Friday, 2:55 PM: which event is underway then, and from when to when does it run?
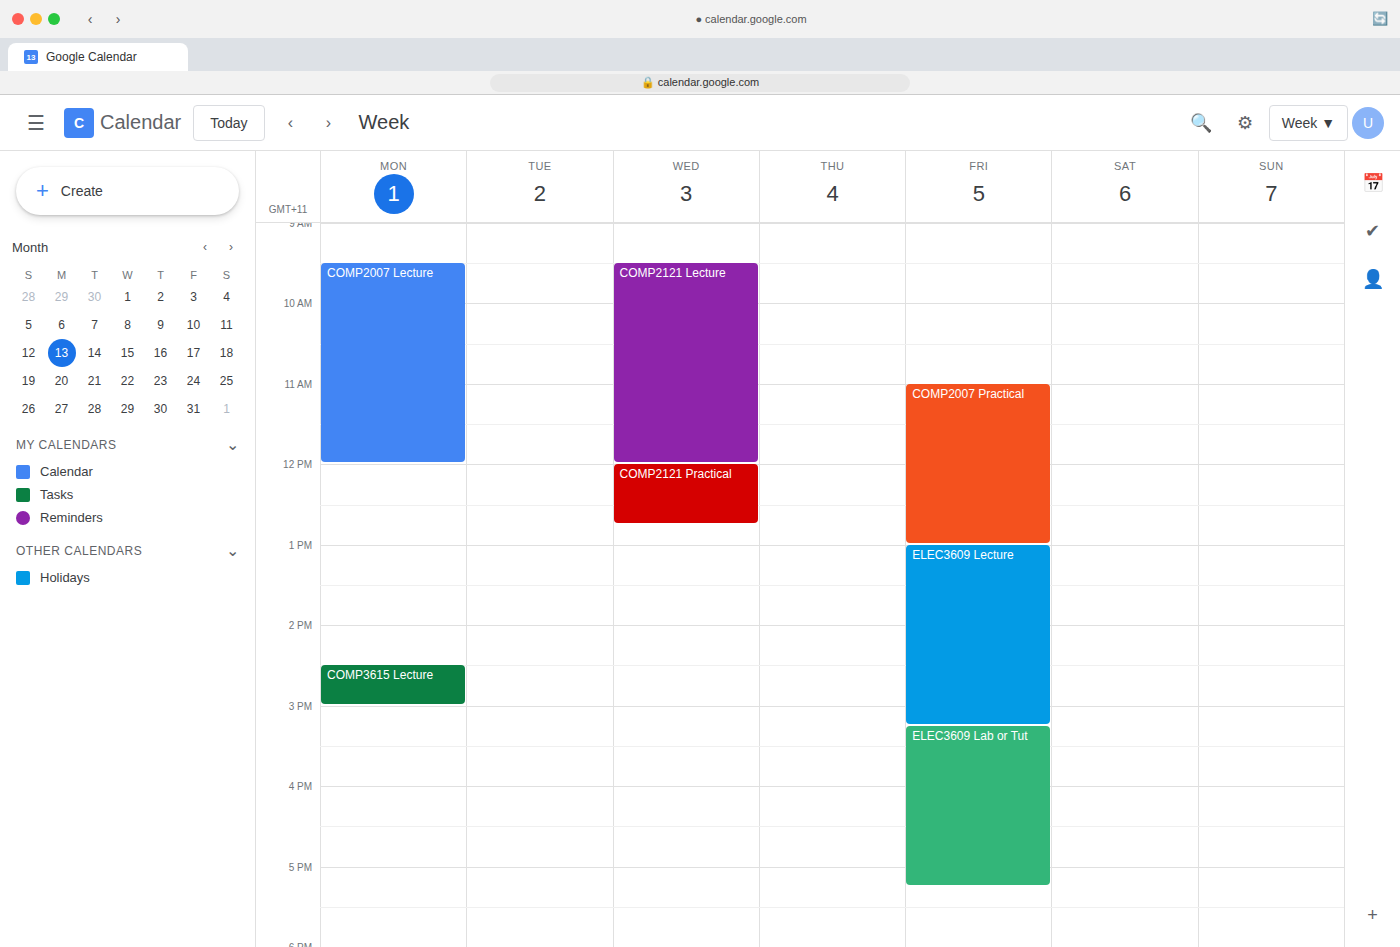
"ELEC3609 Lecture", 1:00 PM to 3:15 PM